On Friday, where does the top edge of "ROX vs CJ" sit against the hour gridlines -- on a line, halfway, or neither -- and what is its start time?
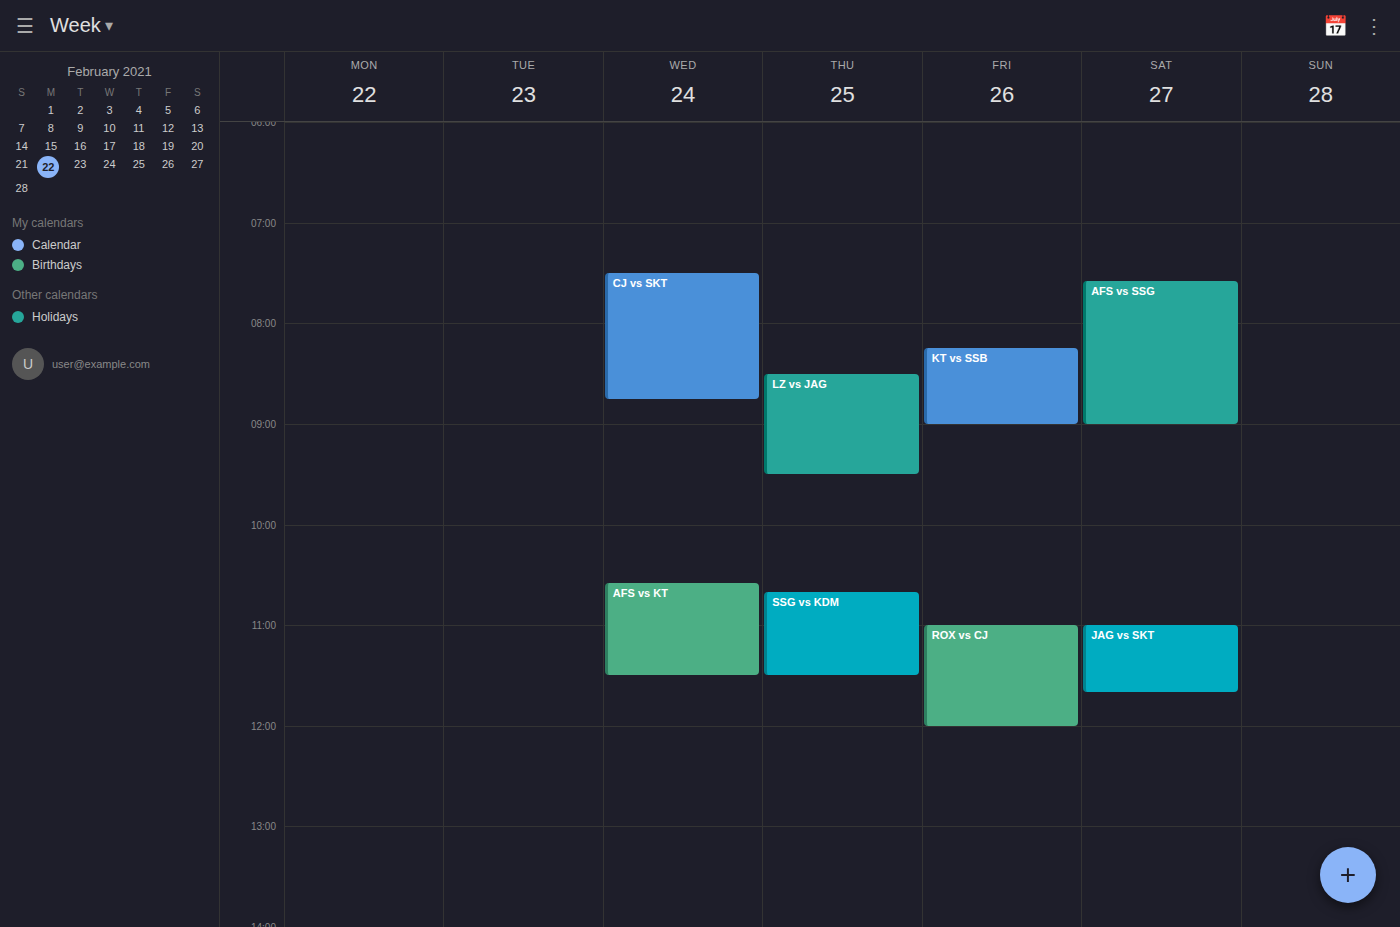
11:00 AM -- exactly on the 11 AM line.